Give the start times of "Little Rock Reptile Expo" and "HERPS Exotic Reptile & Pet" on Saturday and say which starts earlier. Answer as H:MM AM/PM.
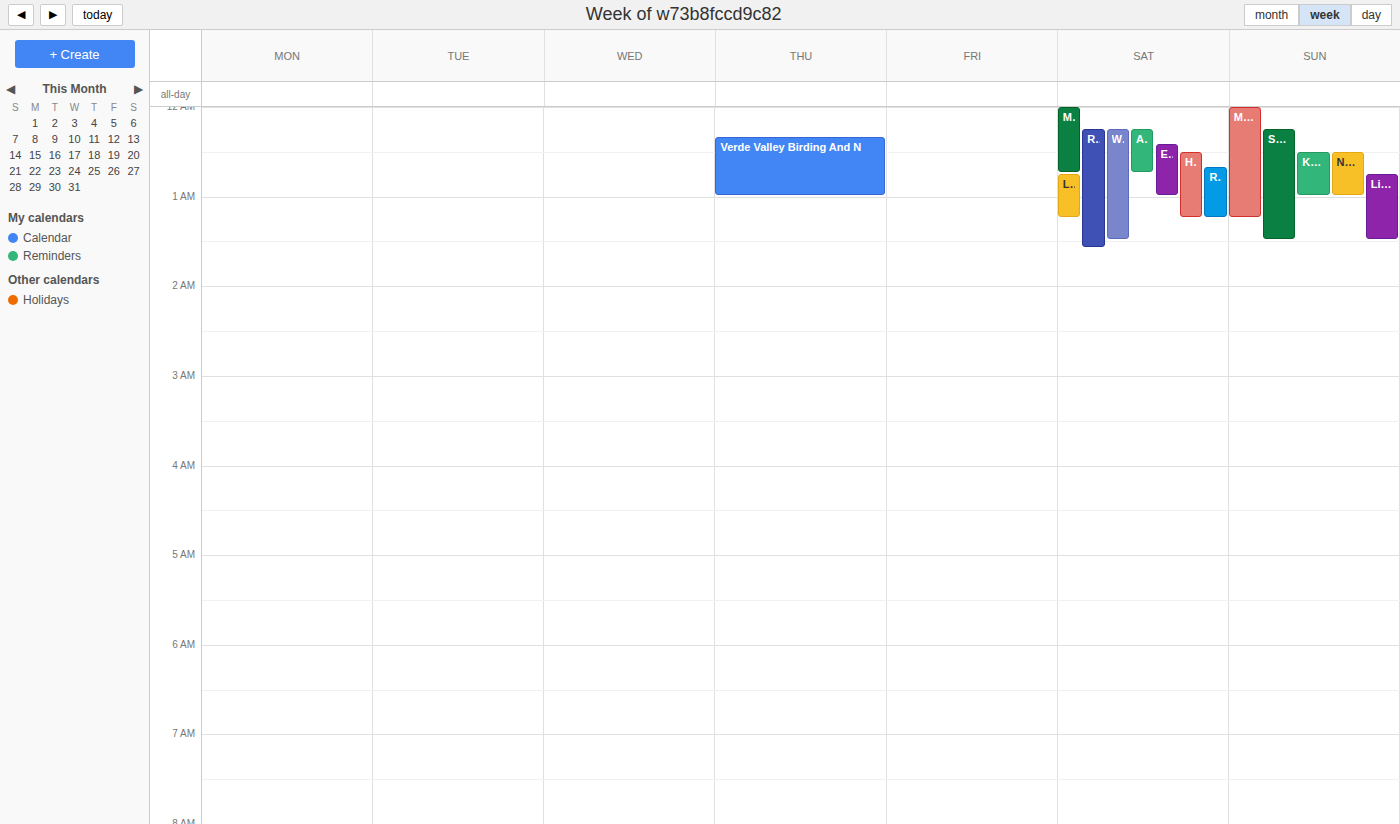
"HERPS Exotic Reptile & Pet" 12:30 AM; "Little Rock Reptile Expo" 12:45 AM.